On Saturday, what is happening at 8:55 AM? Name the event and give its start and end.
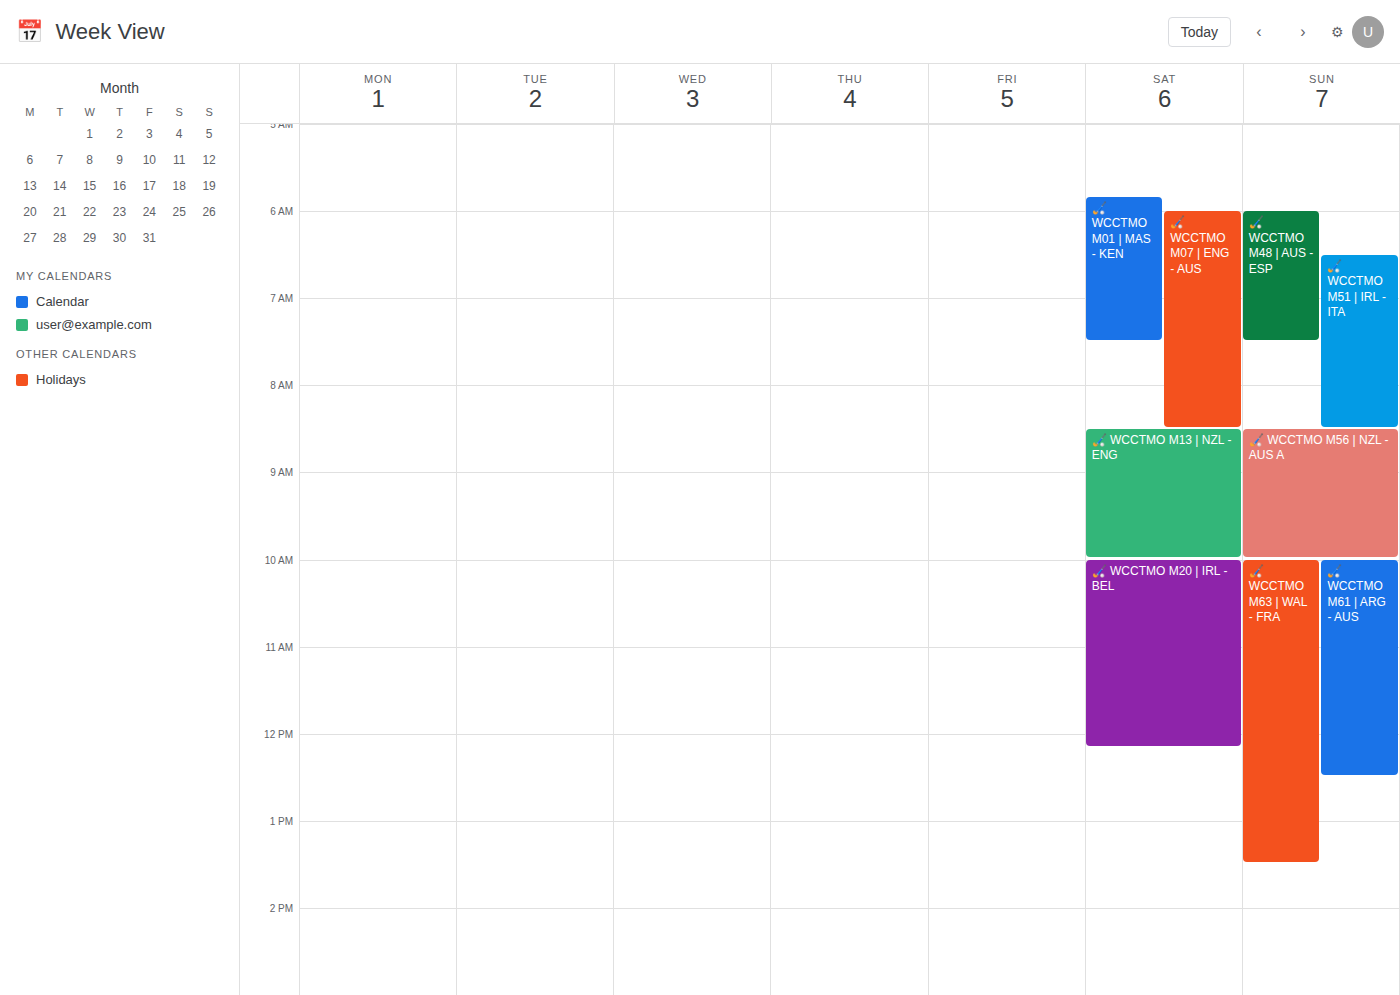
"🏑 WCCTMO M13 | NZL - ENG", 8:30 AM to 10:00 AM